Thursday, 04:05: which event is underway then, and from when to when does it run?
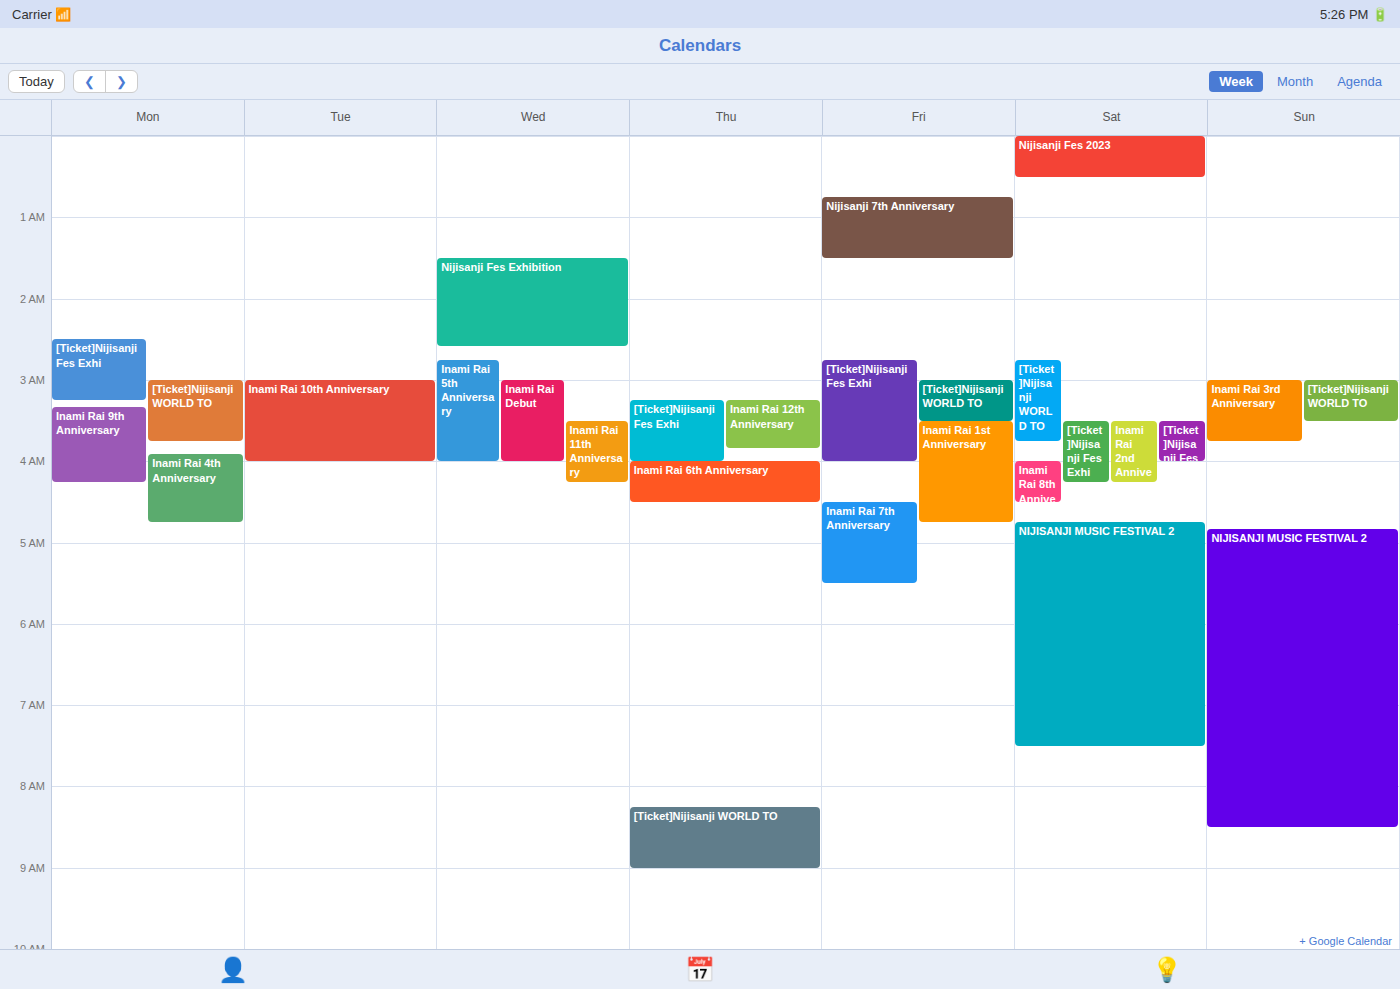
"Inami Rai 6th Anniversary", 04:00 to 04:30